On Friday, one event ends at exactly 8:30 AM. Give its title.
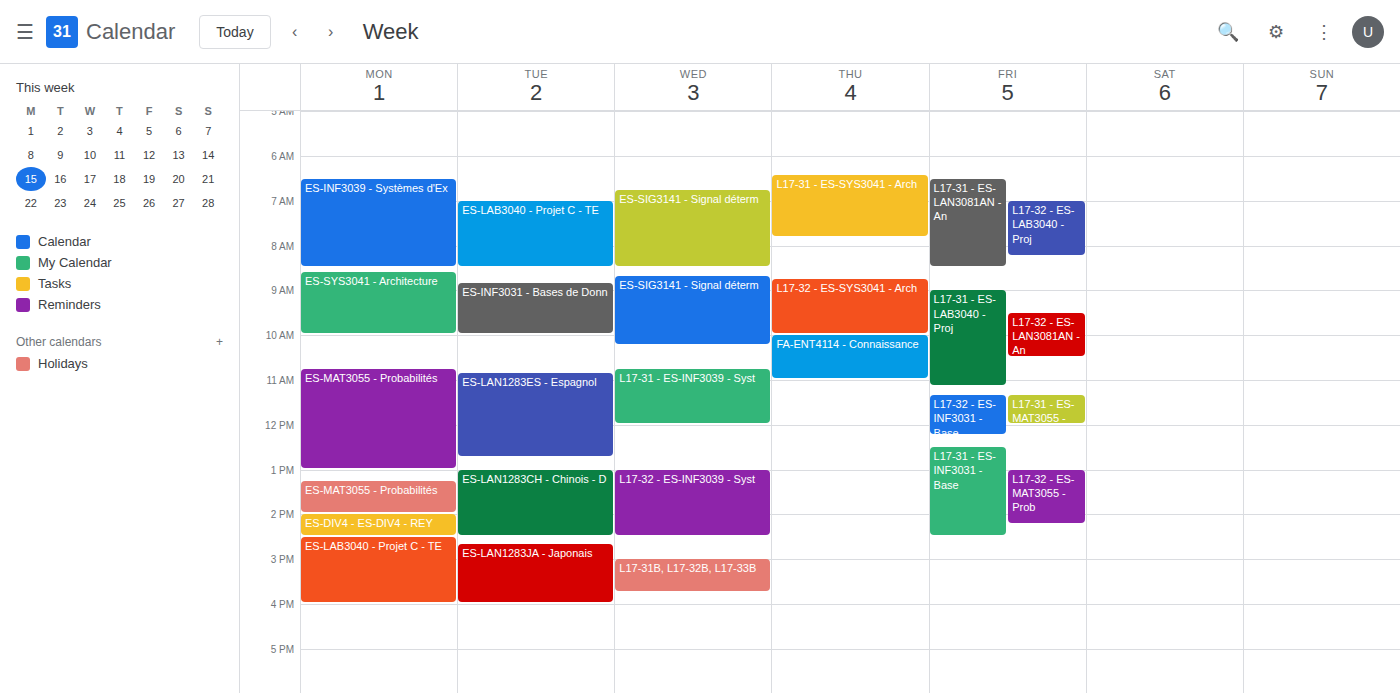
"L17-31 - ES-LAN3081AN - An"